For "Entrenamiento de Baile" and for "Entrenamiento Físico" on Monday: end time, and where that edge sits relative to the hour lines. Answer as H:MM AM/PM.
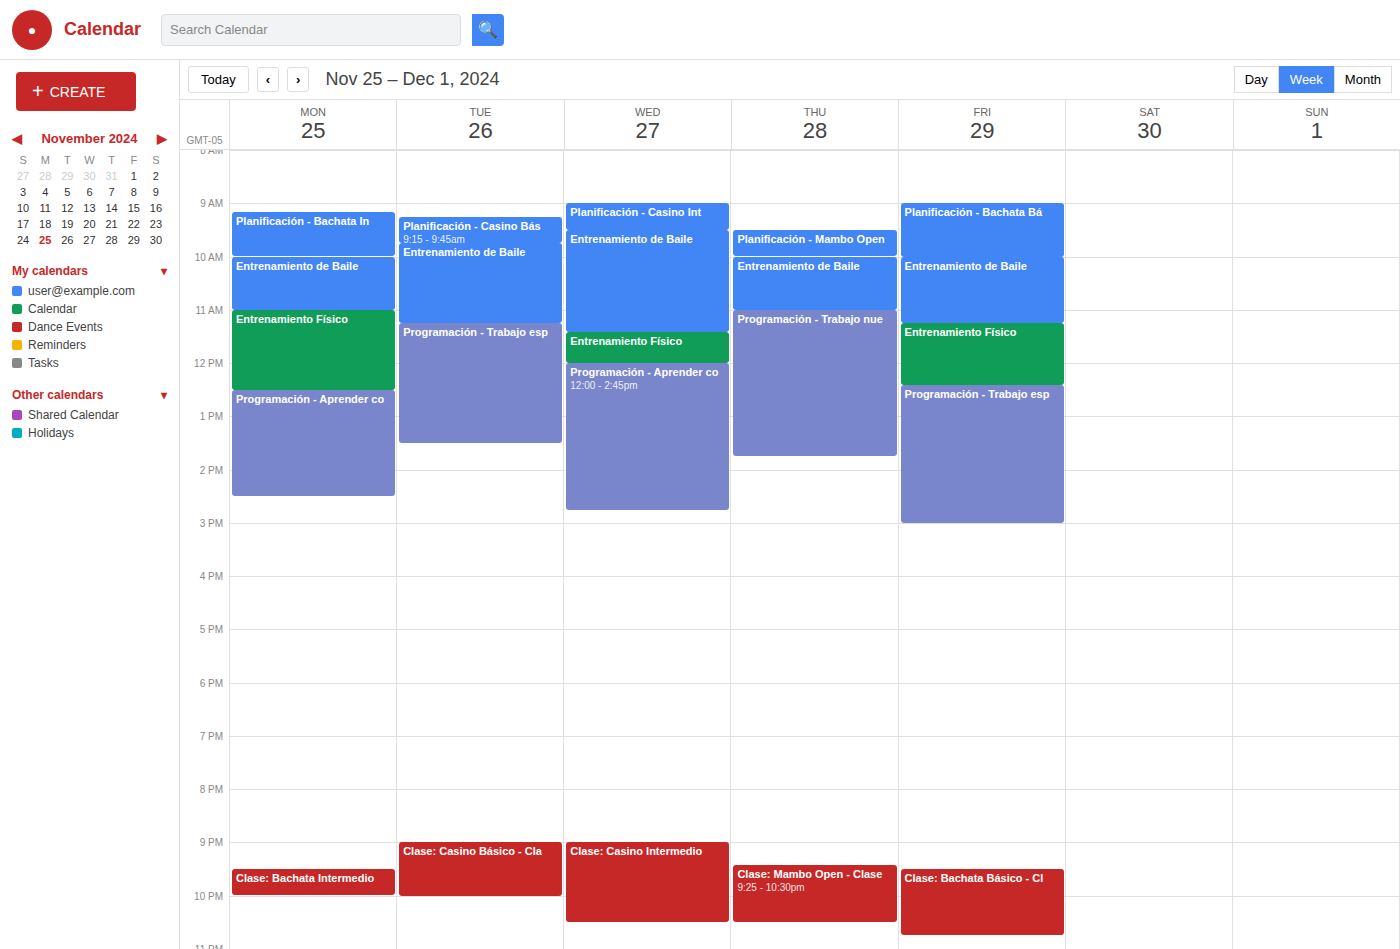
"Entrenamiento de Baile": 11:00 AM, exactly on the 11 AM line. "Entrenamiento Físico": 12:30 PM, halfway between the 12 PM and 1 PM lines.